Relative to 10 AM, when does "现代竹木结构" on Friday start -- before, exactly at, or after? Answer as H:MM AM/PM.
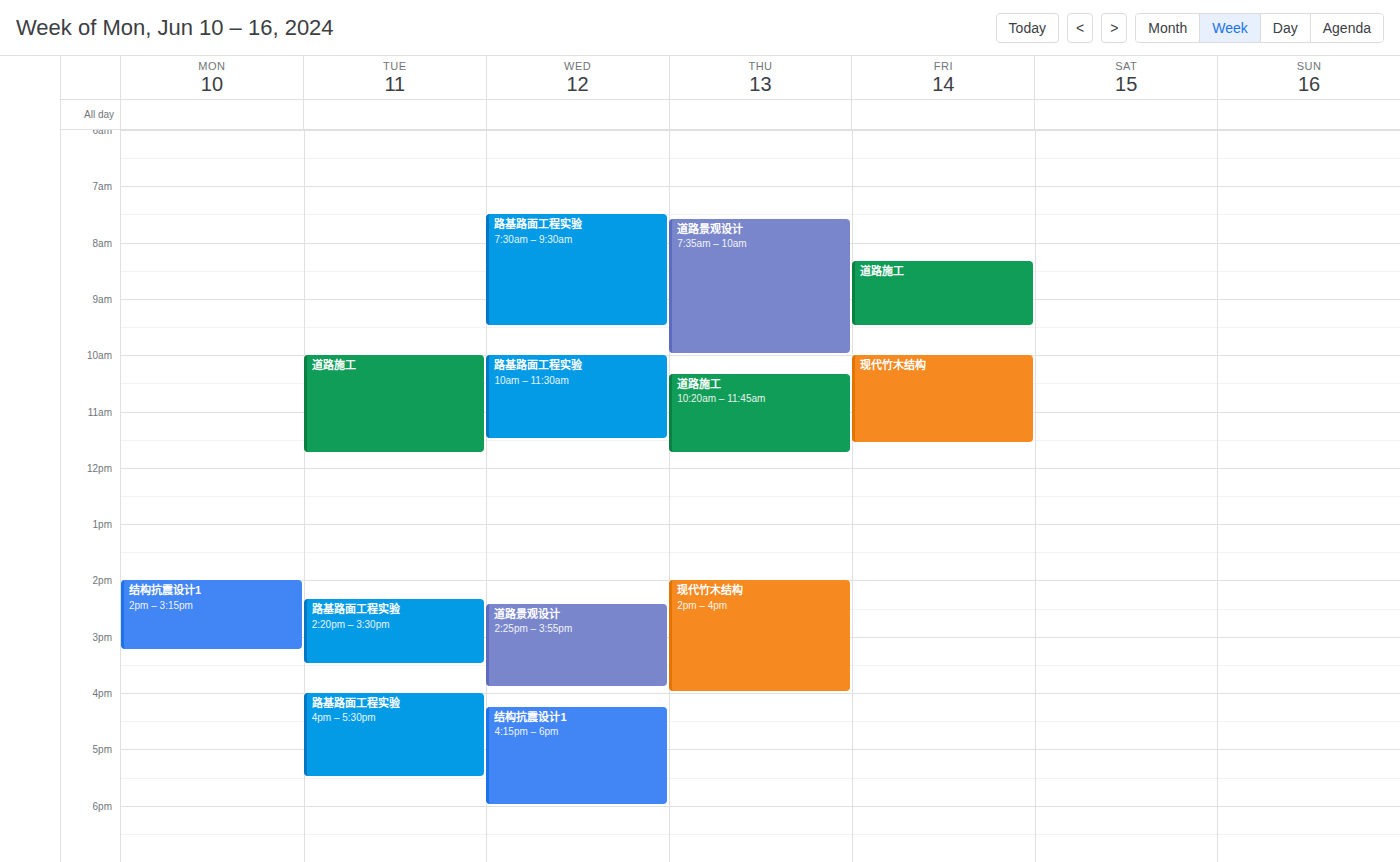
10:00 AM -- exactly at 10 AM, on the 10 AM line.